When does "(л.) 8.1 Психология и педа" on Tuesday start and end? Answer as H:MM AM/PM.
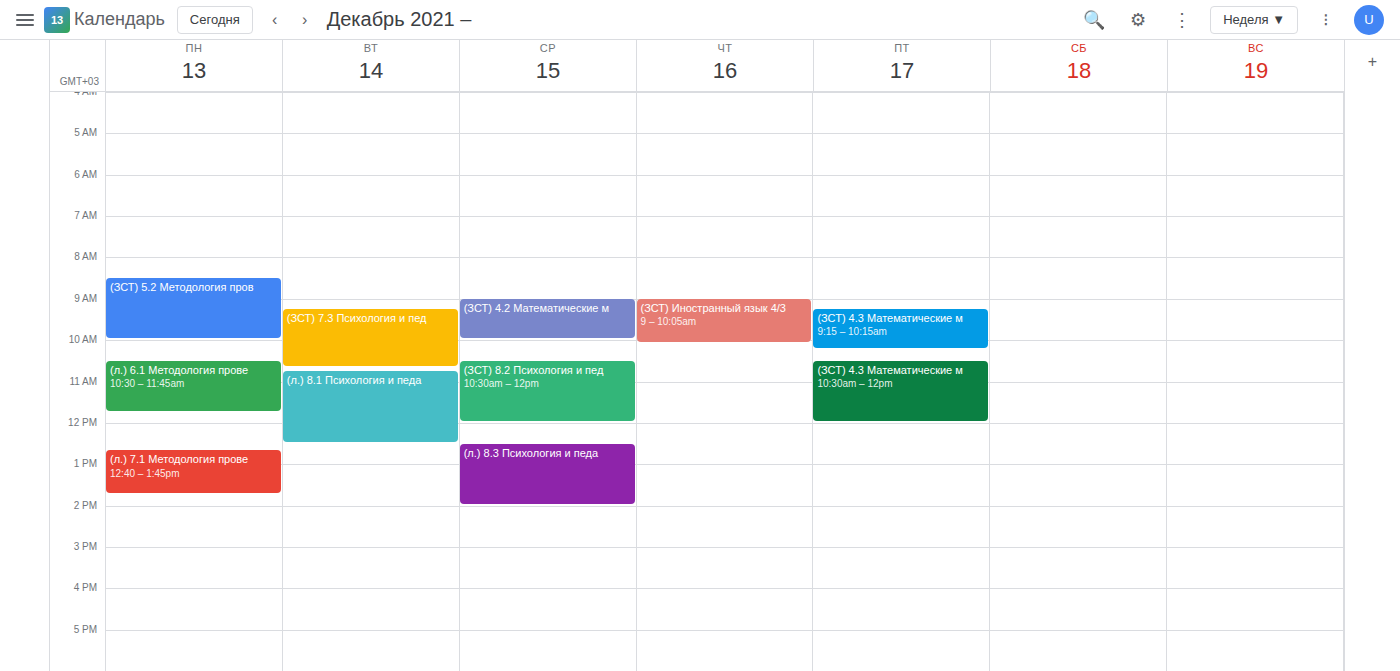
10:45 AM to 12:30 PM